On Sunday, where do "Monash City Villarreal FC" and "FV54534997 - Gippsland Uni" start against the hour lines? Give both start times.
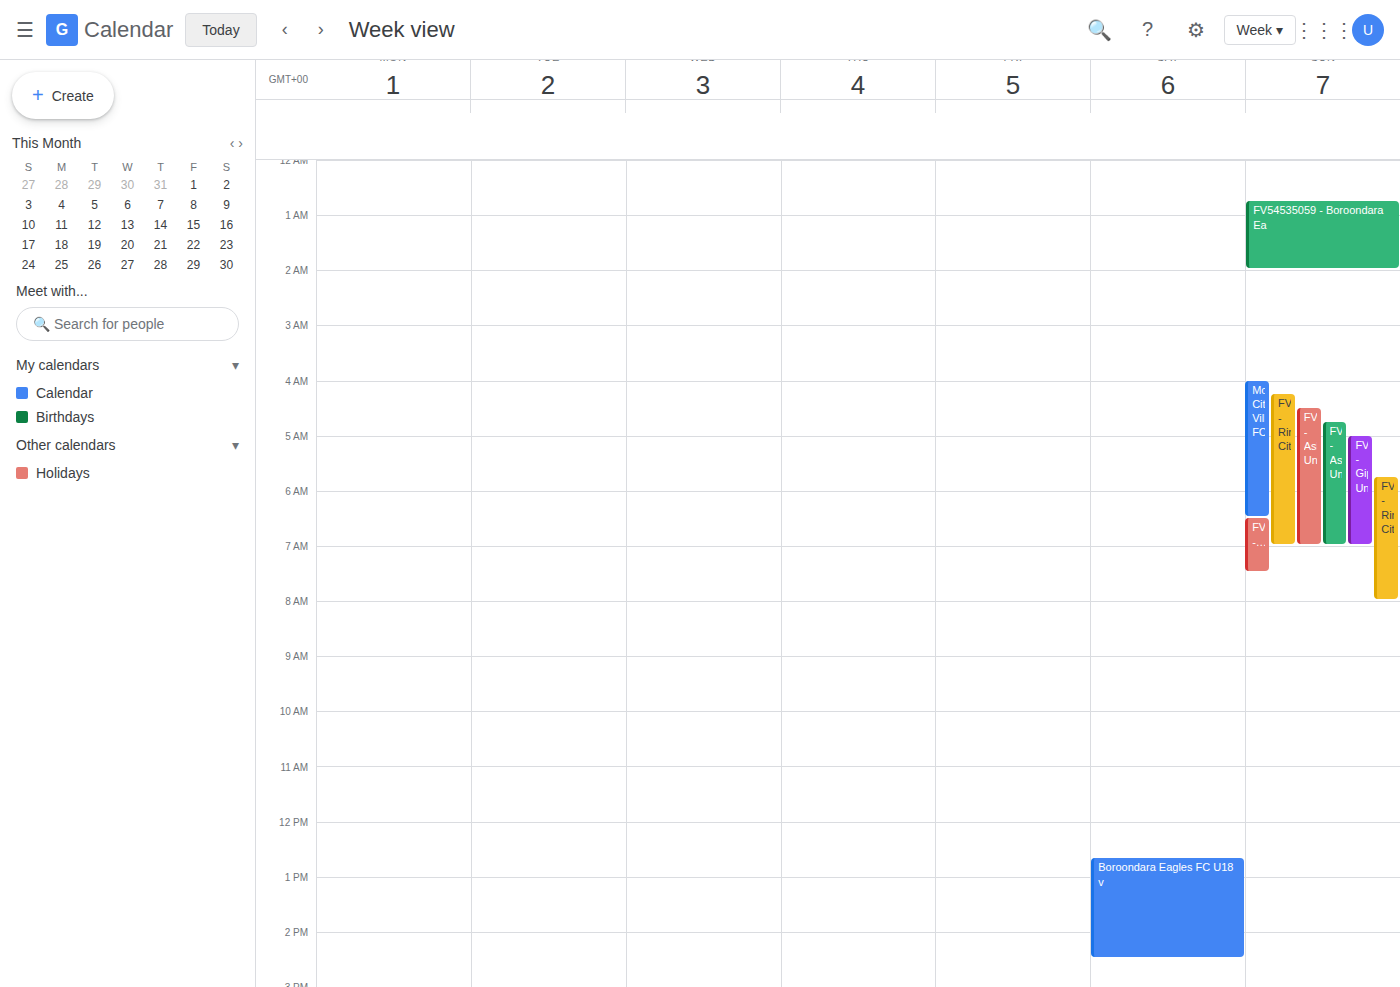
"Monash City Villarreal FC": 4:00 AM, exactly on the 4 AM line. "FV54534997 - Gippsland Uni": 5:00 AM, exactly on the 5 AM line.